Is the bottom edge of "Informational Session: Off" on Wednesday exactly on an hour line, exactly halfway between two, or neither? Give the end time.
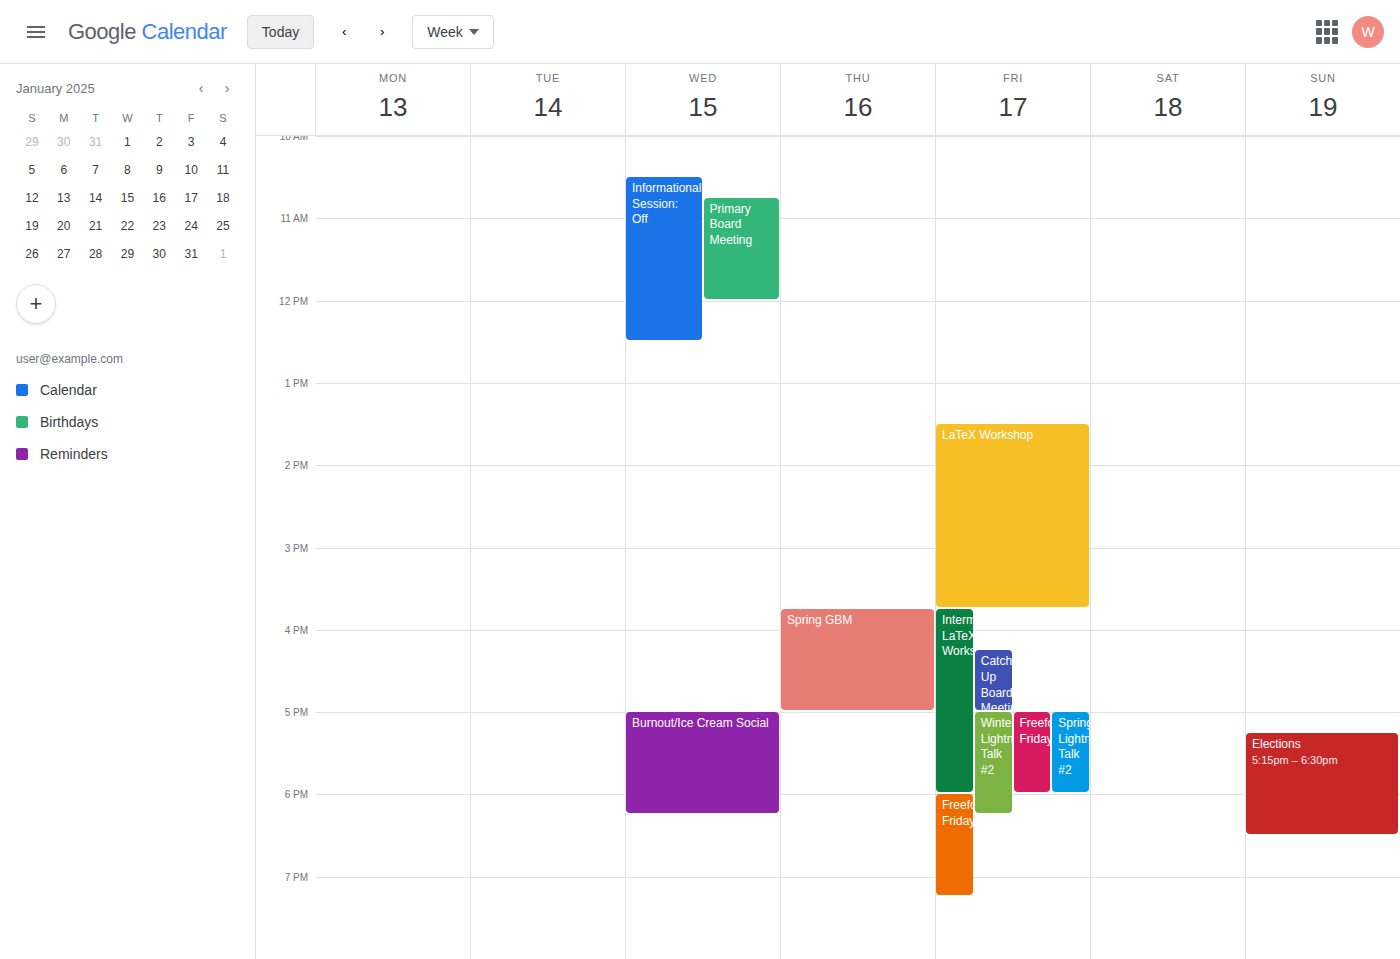
12:30 PM -- halfway between the 12 PM and 1 PM lines.